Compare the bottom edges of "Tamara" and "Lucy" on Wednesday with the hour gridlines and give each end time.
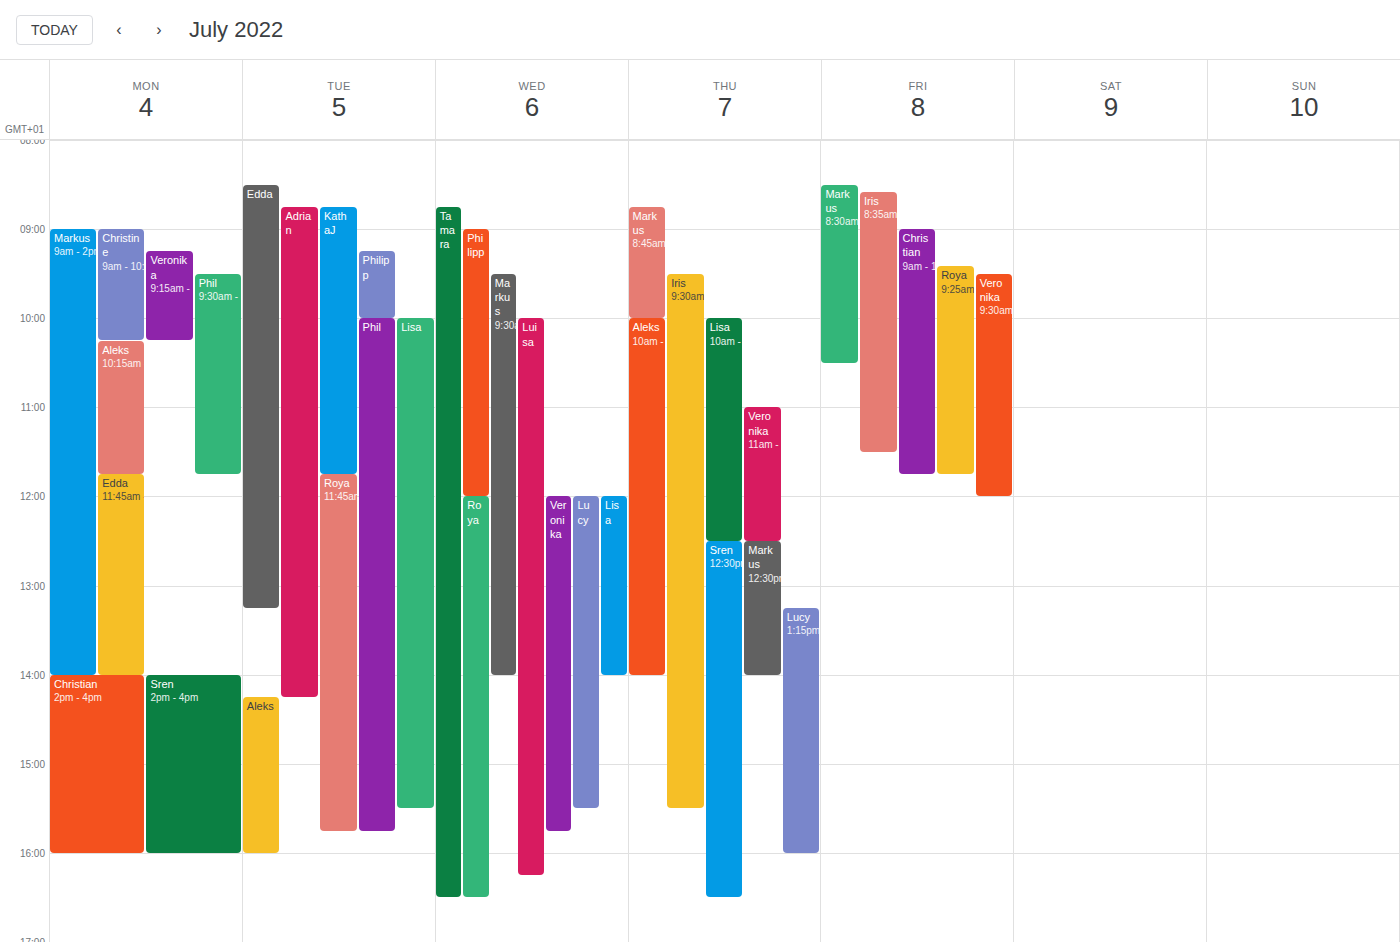
"Tamara": 4:30 PM, halfway between the 4 PM and 5 PM lines. "Lucy": 3:30 PM, halfway between the 3 PM and 4 PM lines.